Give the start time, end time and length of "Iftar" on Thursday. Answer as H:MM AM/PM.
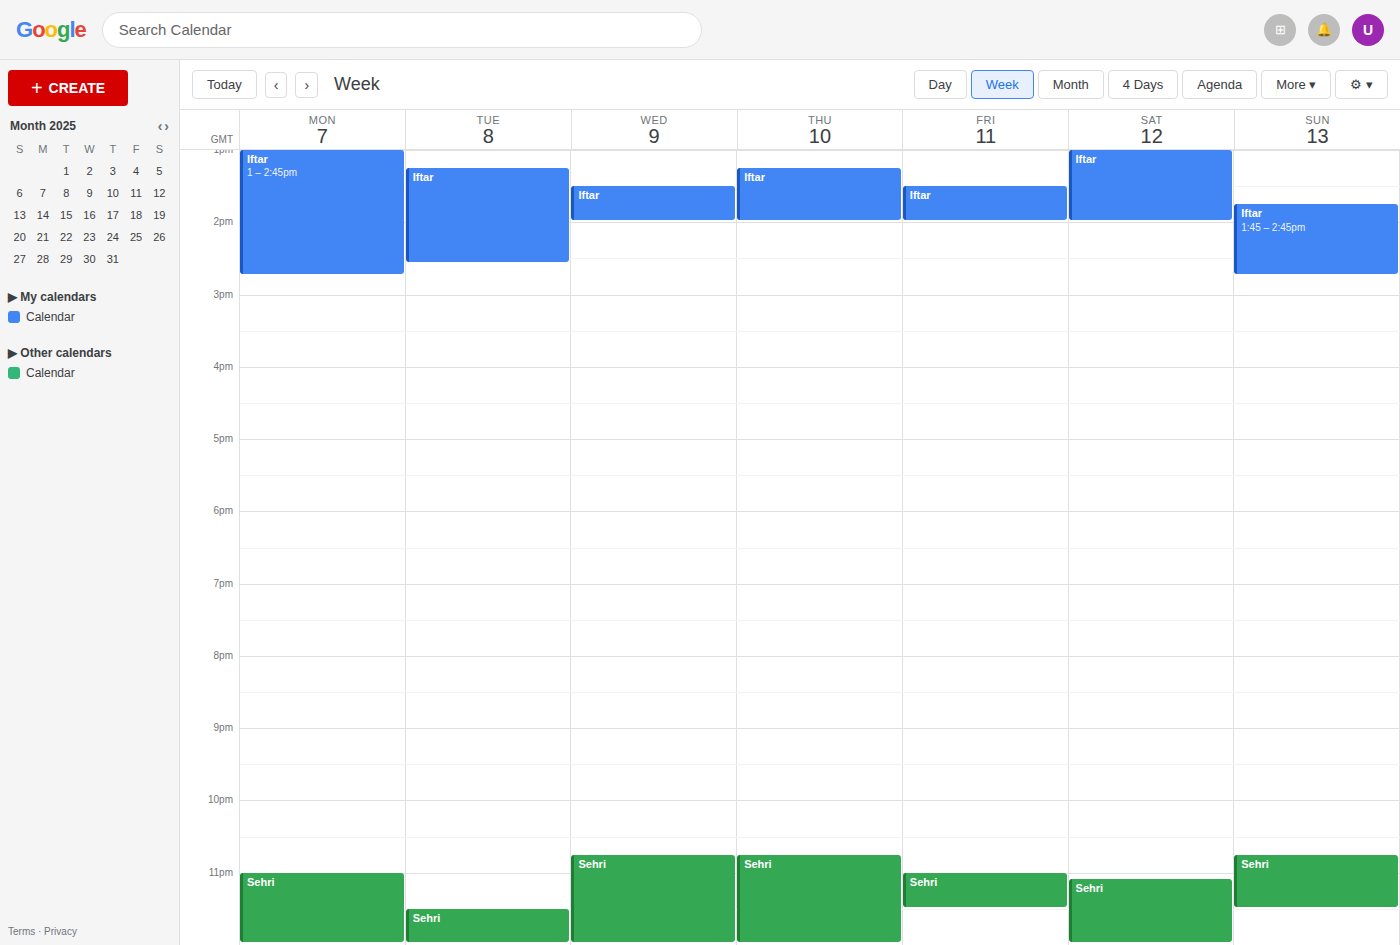
1:15 PM to 2:00 PM, 45 minutes